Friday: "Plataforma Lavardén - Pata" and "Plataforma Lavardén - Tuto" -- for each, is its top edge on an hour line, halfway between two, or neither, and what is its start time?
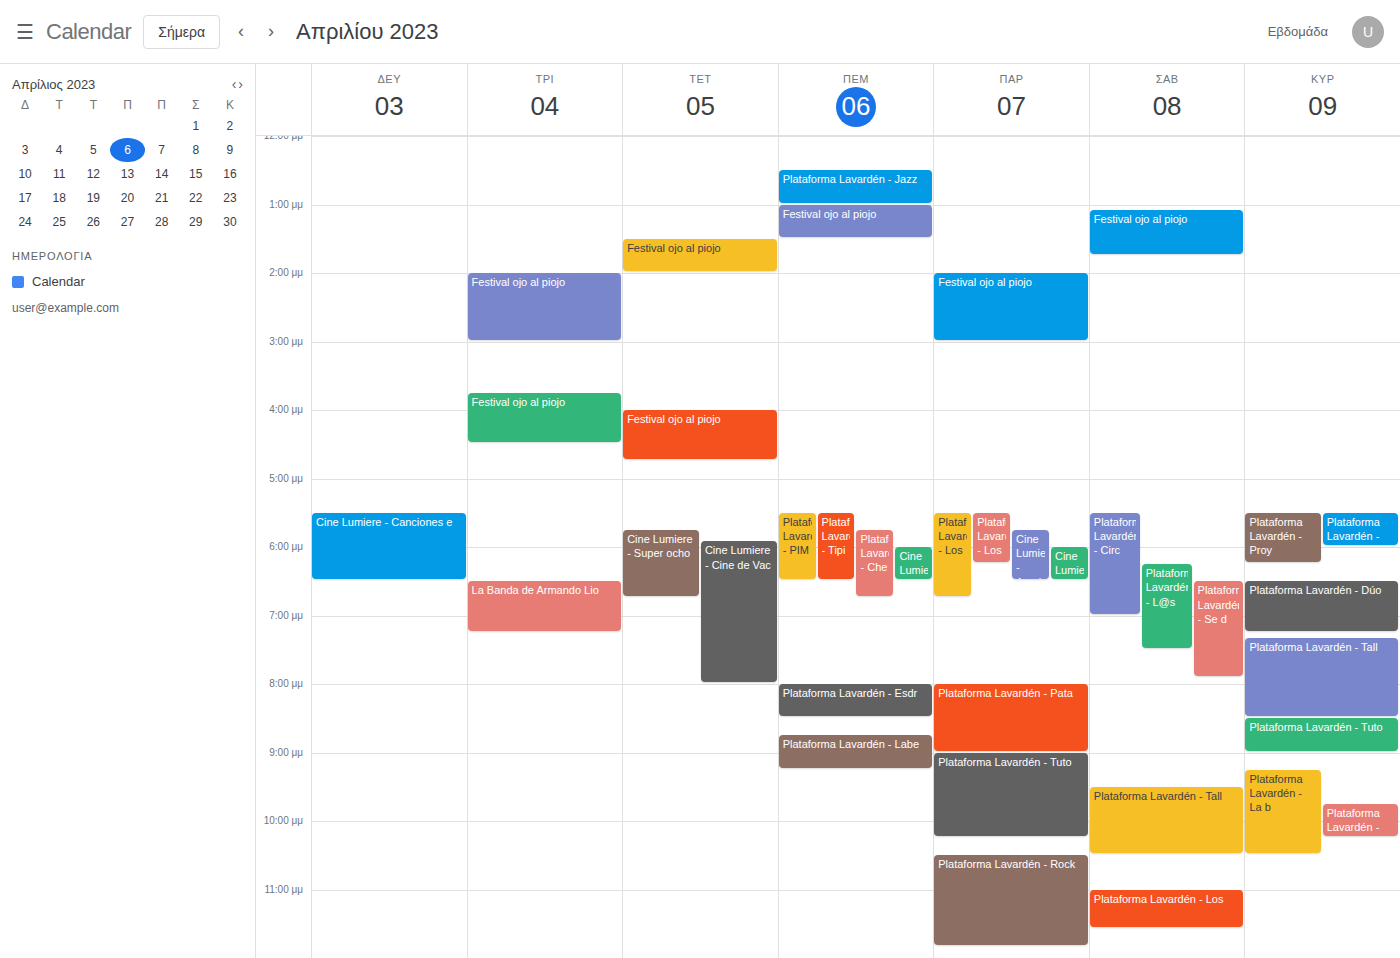
"Plataforma Lavardén - Pata": 20:00, exactly on the 20:00 line. "Plataforma Lavardén - Tuto": 21:00, exactly on the 21:00 line.